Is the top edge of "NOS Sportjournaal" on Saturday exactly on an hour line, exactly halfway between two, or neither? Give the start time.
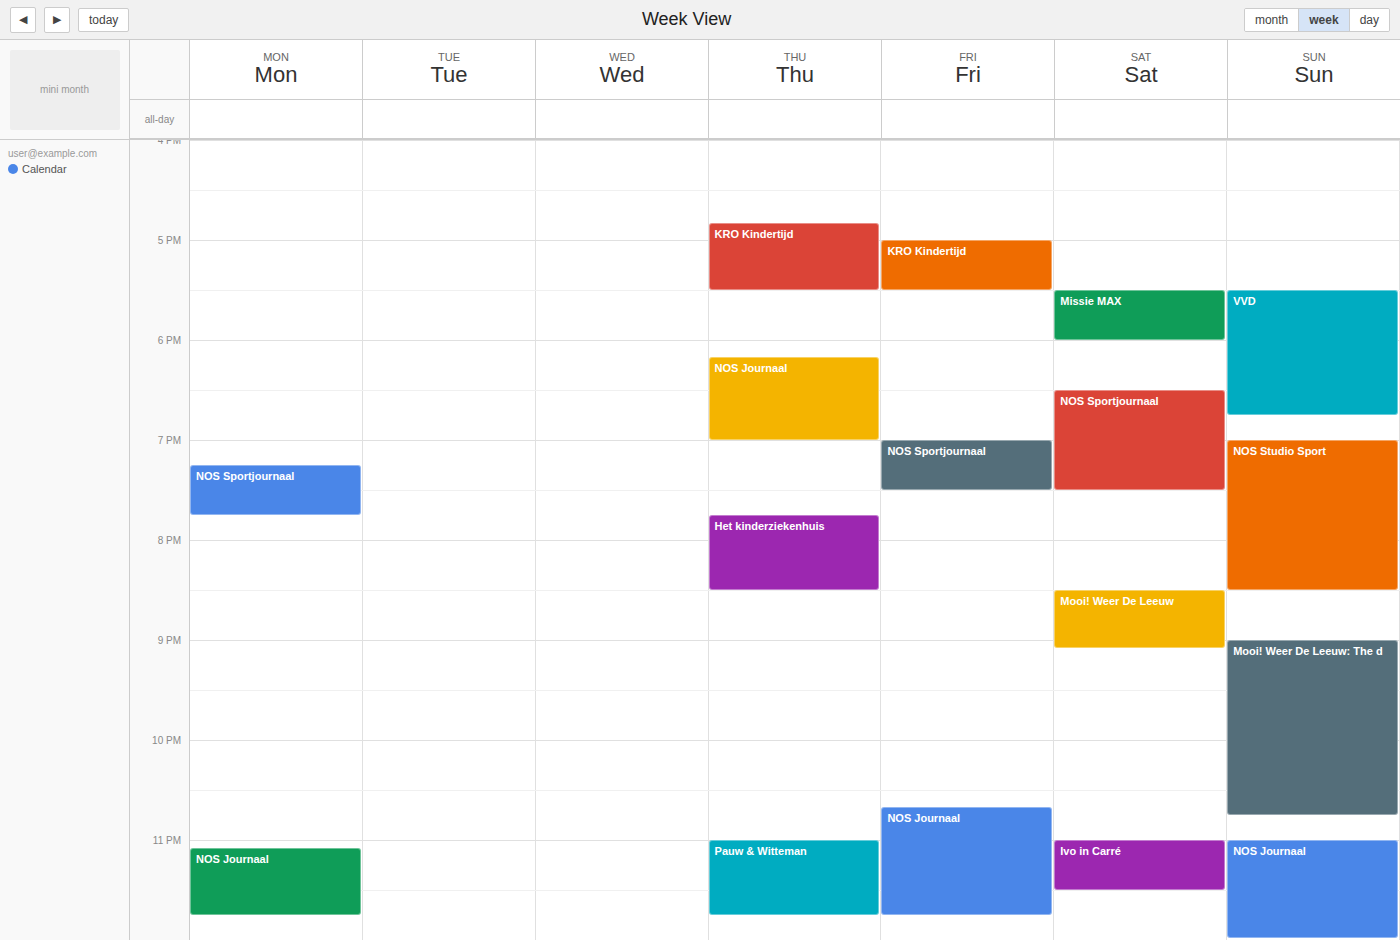
18:30 -- halfway between the 18:00 and 19:00 lines.